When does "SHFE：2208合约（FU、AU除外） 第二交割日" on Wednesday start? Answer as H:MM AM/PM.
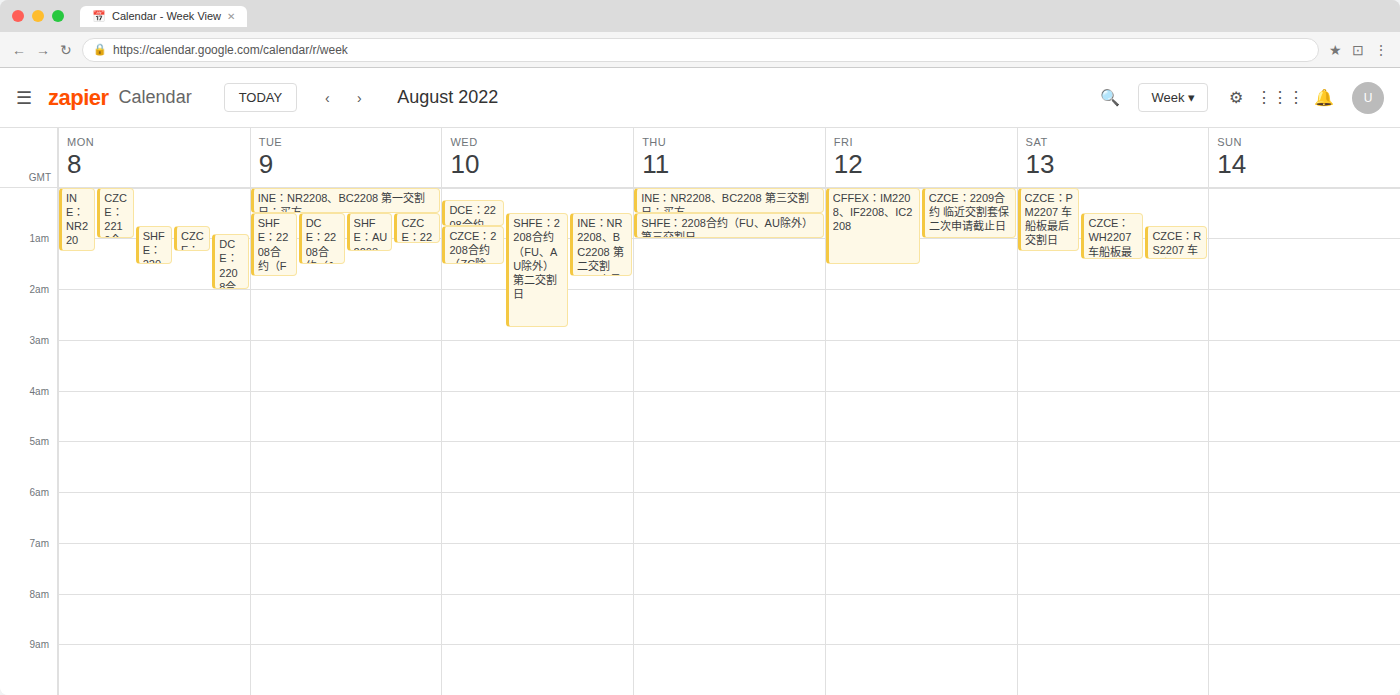
12:30 AM